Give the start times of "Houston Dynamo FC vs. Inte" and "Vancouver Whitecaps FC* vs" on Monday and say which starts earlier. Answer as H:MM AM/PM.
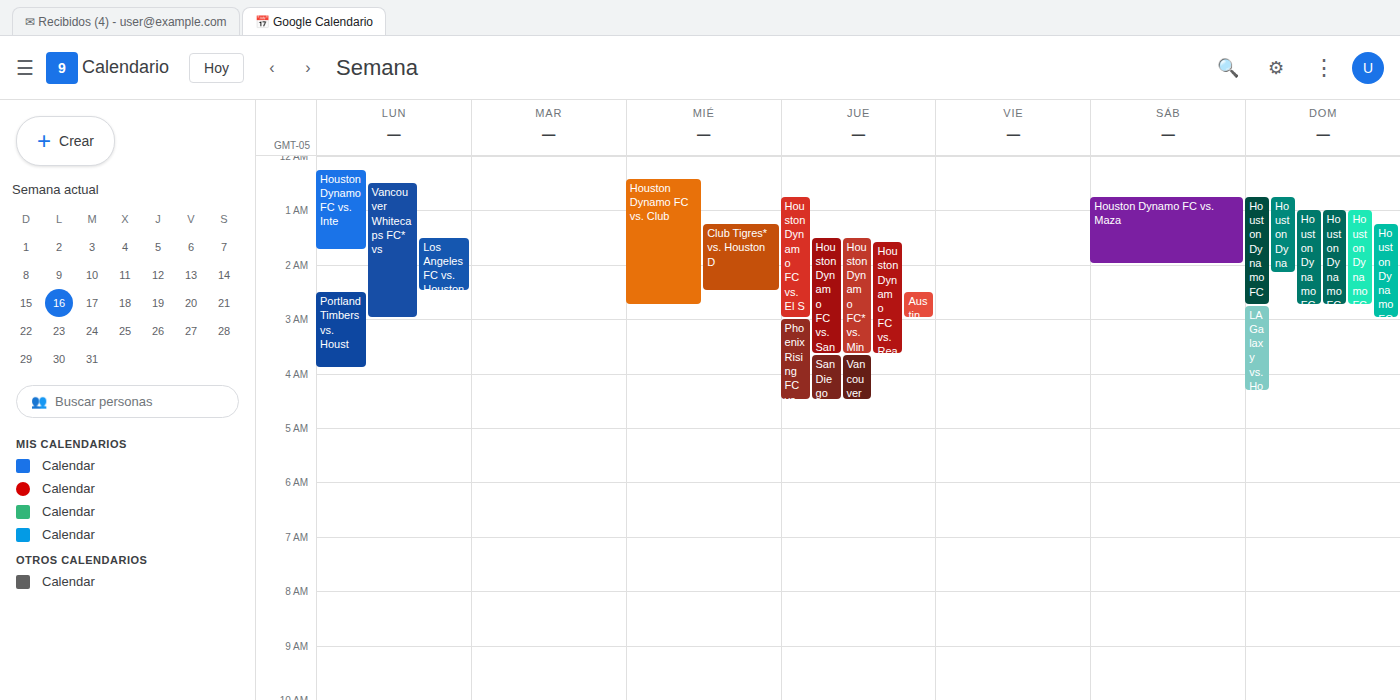
"Houston Dynamo FC vs. Inte" 12:15 AM; "Vancouver Whitecaps FC* vs" 12:30 AM.